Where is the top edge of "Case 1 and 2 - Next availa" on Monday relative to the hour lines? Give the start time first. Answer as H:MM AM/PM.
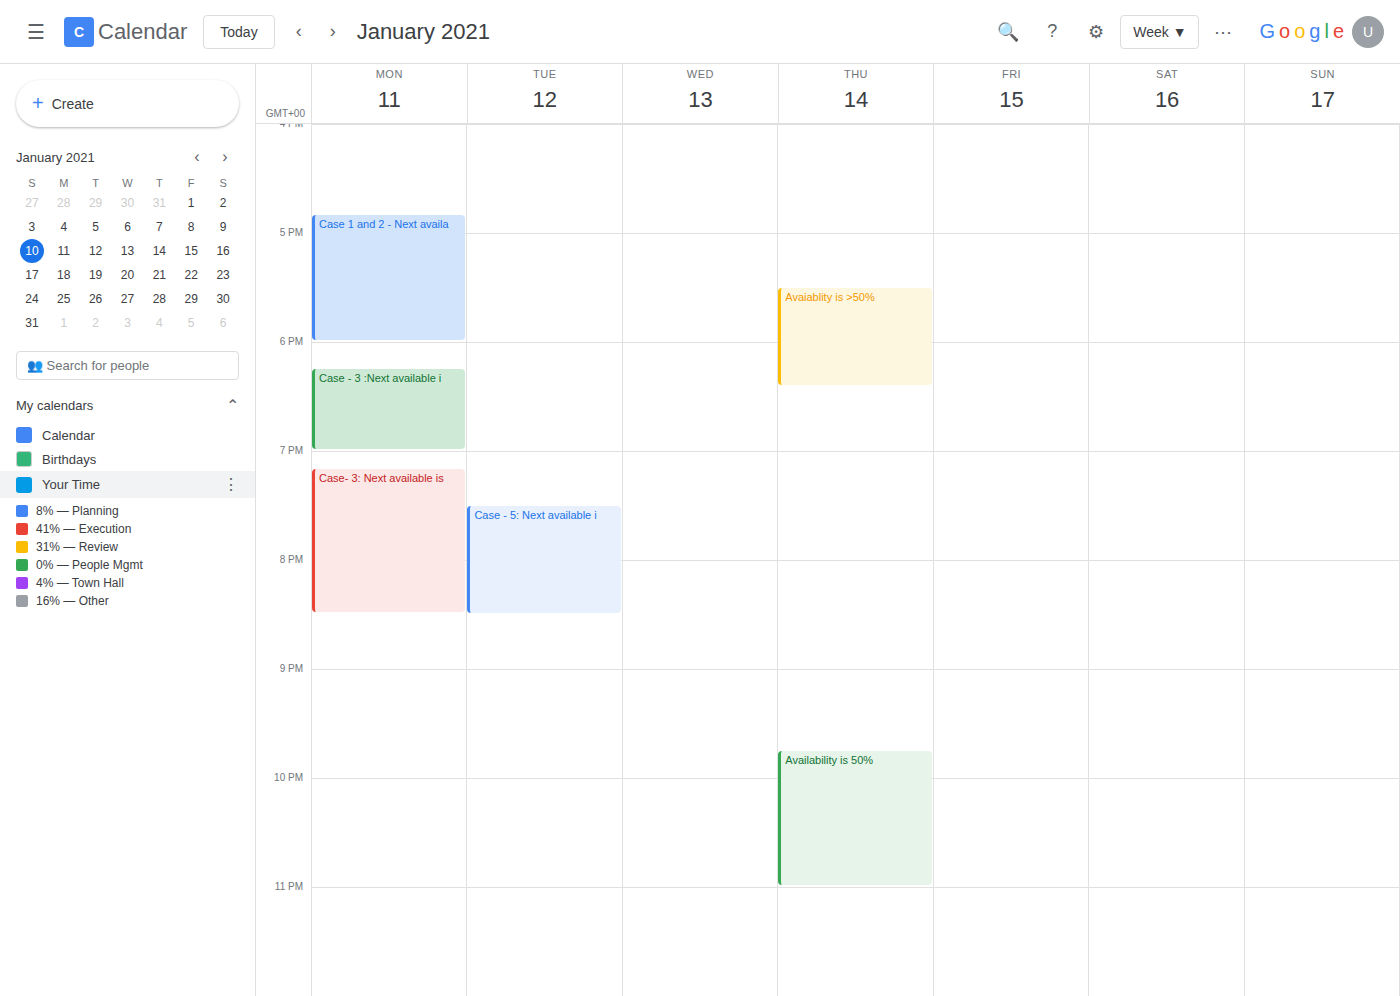
4:50 PM -- neither: 50 minutes below the 4 PM line and 10 minutes above the 5 PM line.